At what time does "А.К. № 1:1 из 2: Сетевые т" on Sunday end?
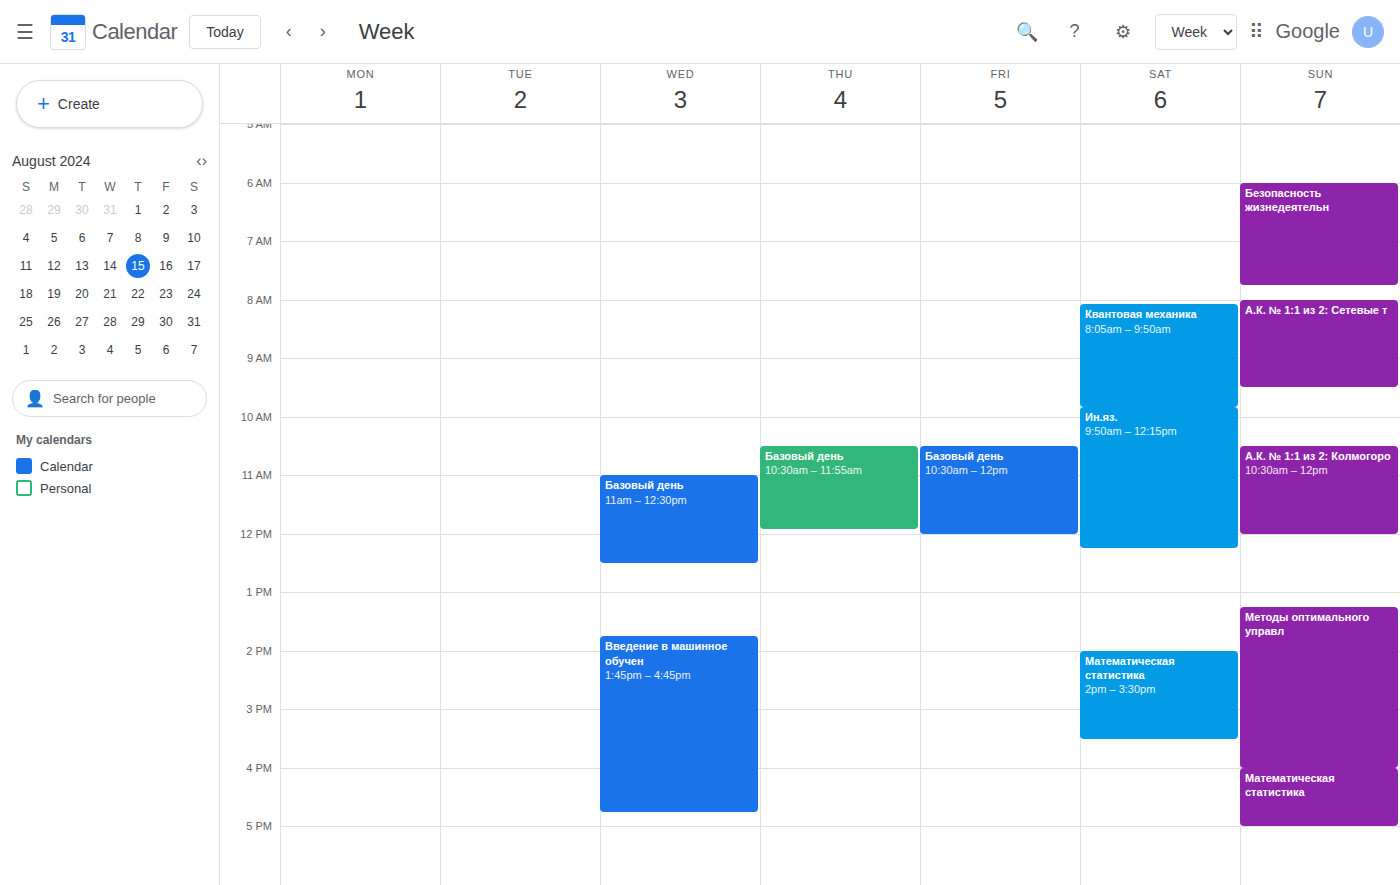
9:30 AM